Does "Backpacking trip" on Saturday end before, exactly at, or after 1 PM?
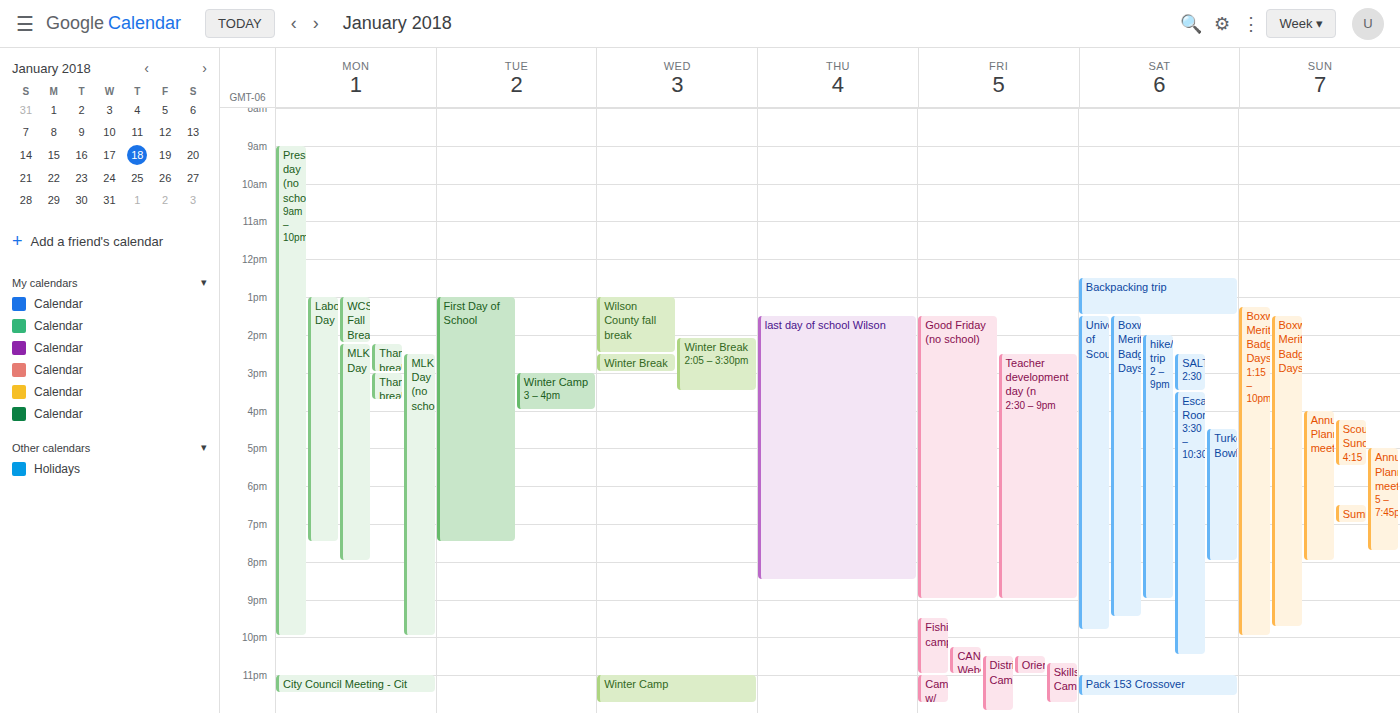
1:30 PM -- after 1 PM, 30 minutes below the 1 PM line.